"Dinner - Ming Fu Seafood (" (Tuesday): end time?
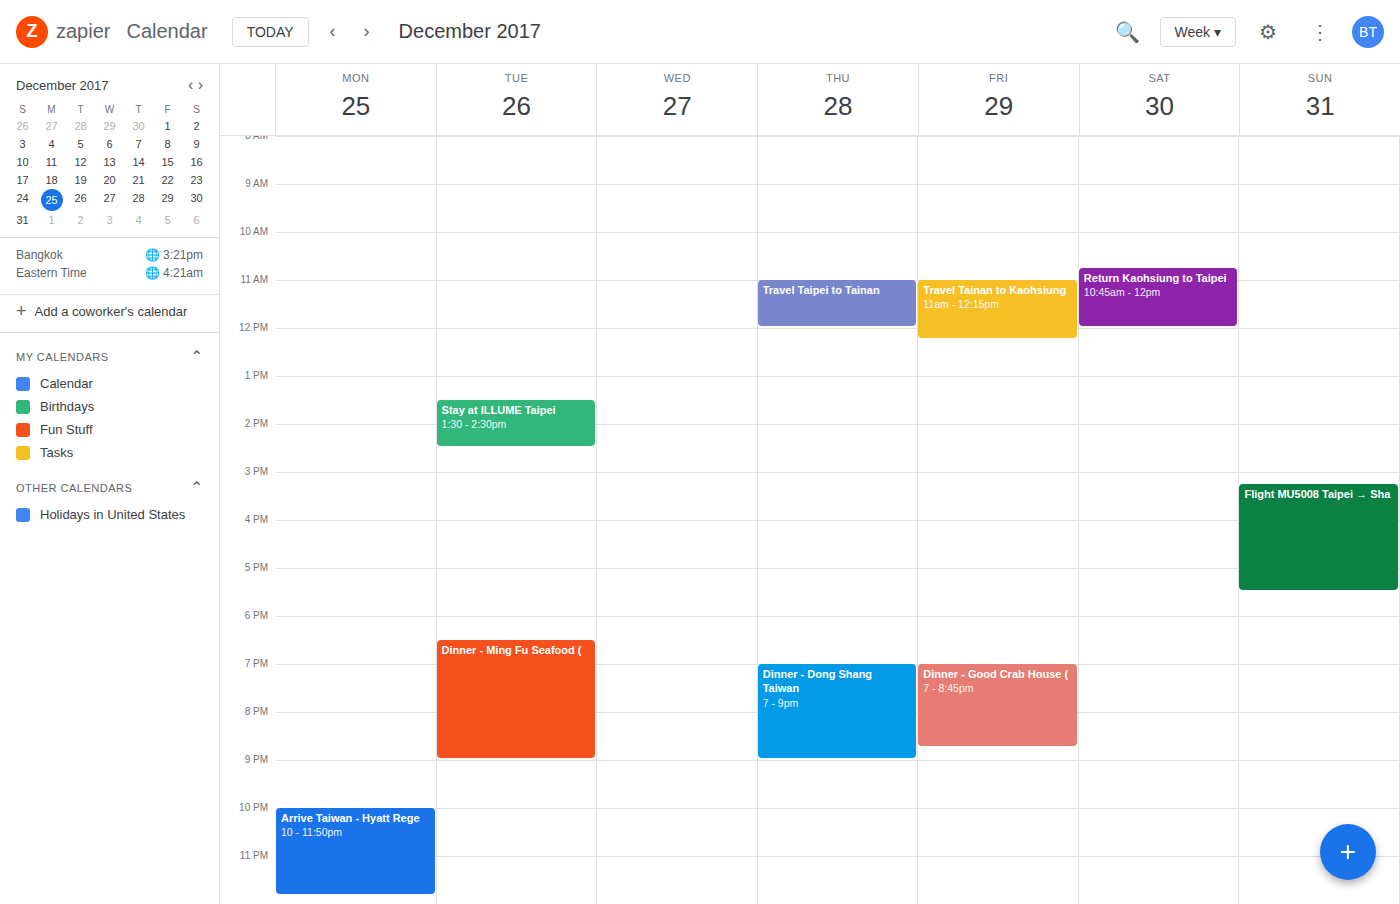
9:00 PM